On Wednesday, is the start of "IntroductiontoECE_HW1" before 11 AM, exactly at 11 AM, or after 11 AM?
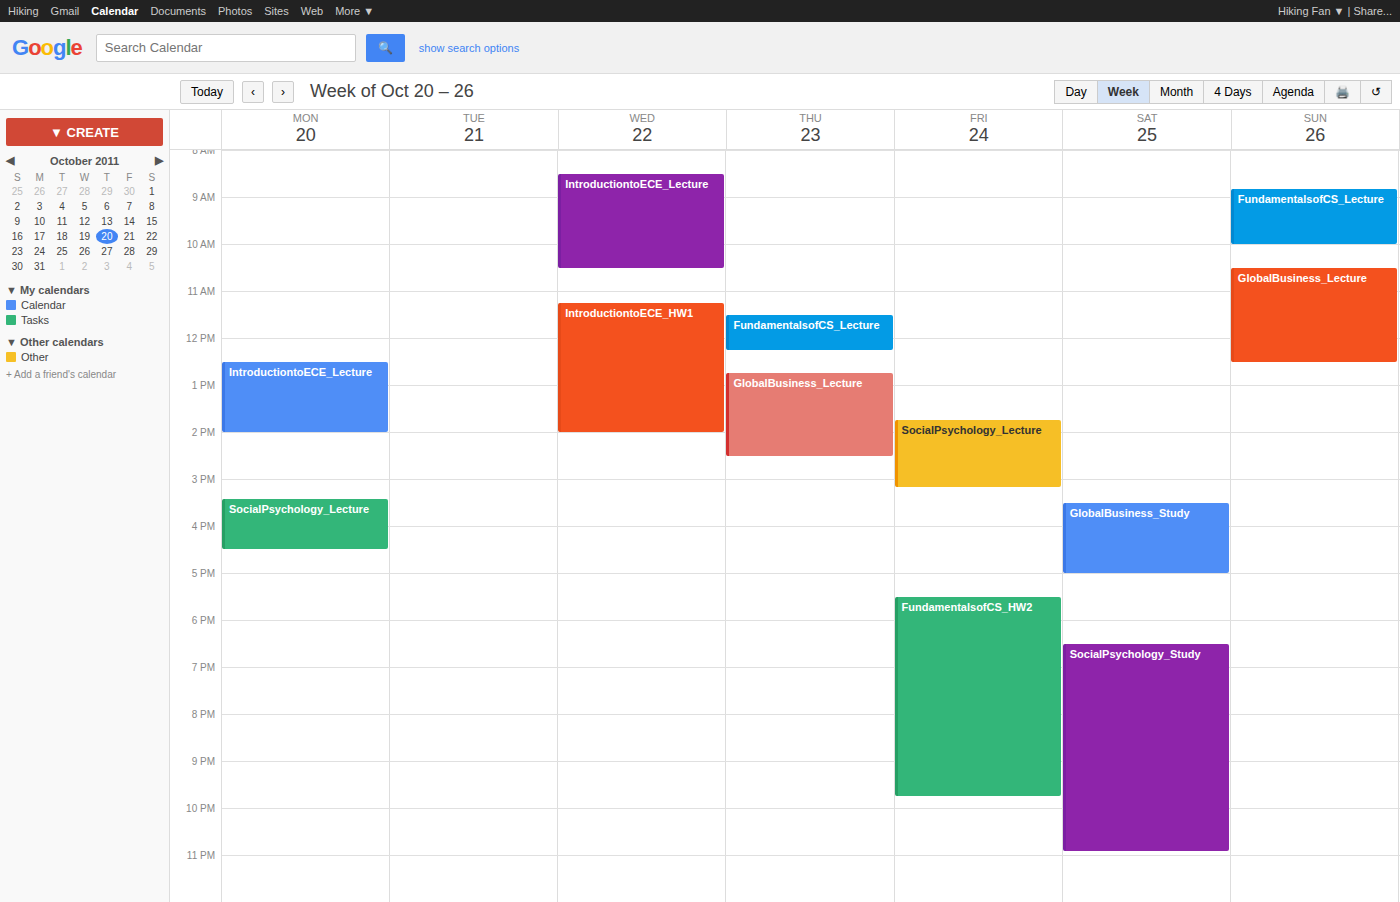
11:15 AM -- after 11 AM, 15 minutes below the 11 AM line.